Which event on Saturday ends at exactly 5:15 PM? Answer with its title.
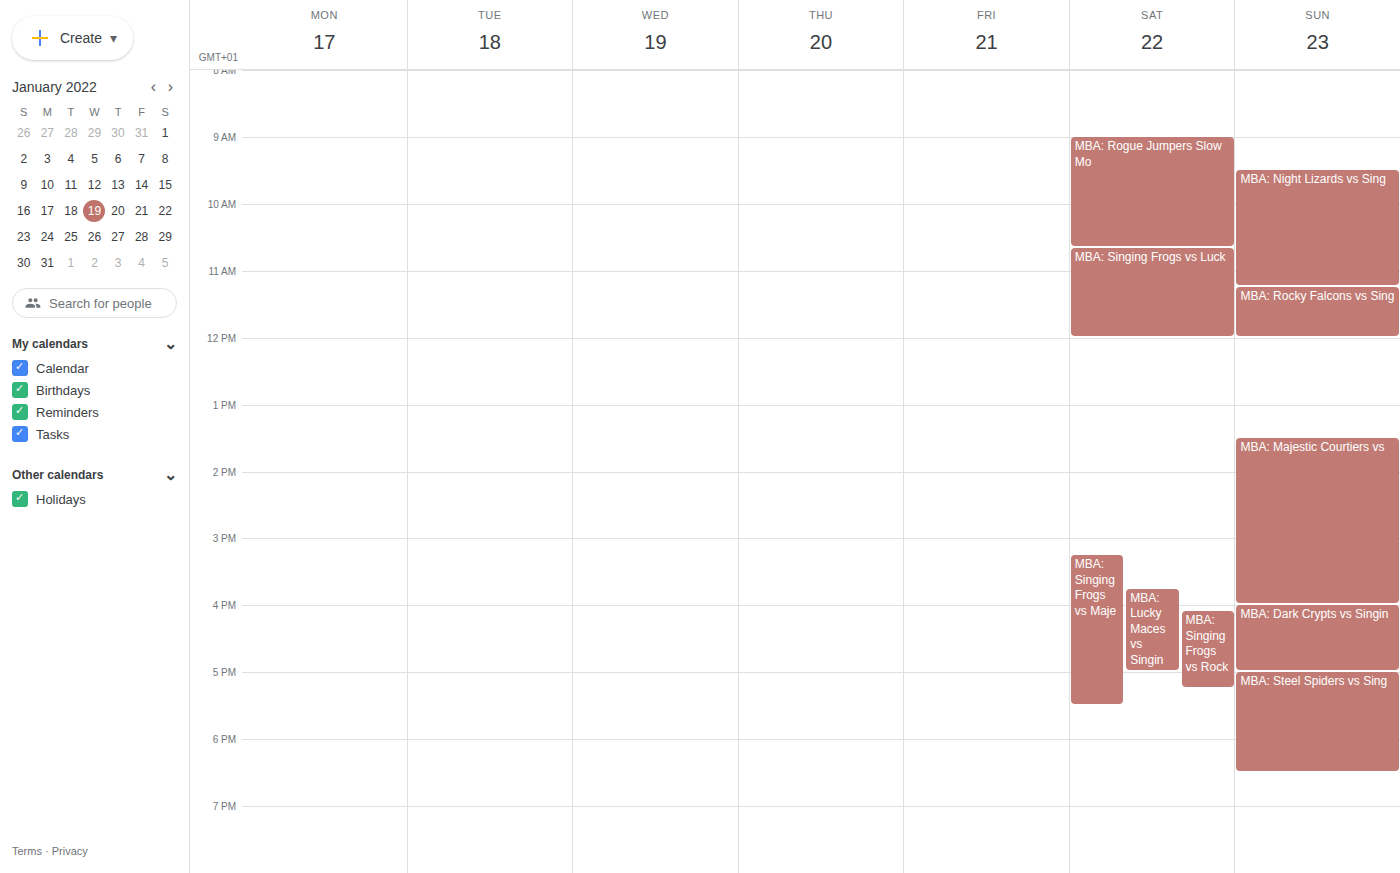
"MBA: Singing Frogs vs Rock"